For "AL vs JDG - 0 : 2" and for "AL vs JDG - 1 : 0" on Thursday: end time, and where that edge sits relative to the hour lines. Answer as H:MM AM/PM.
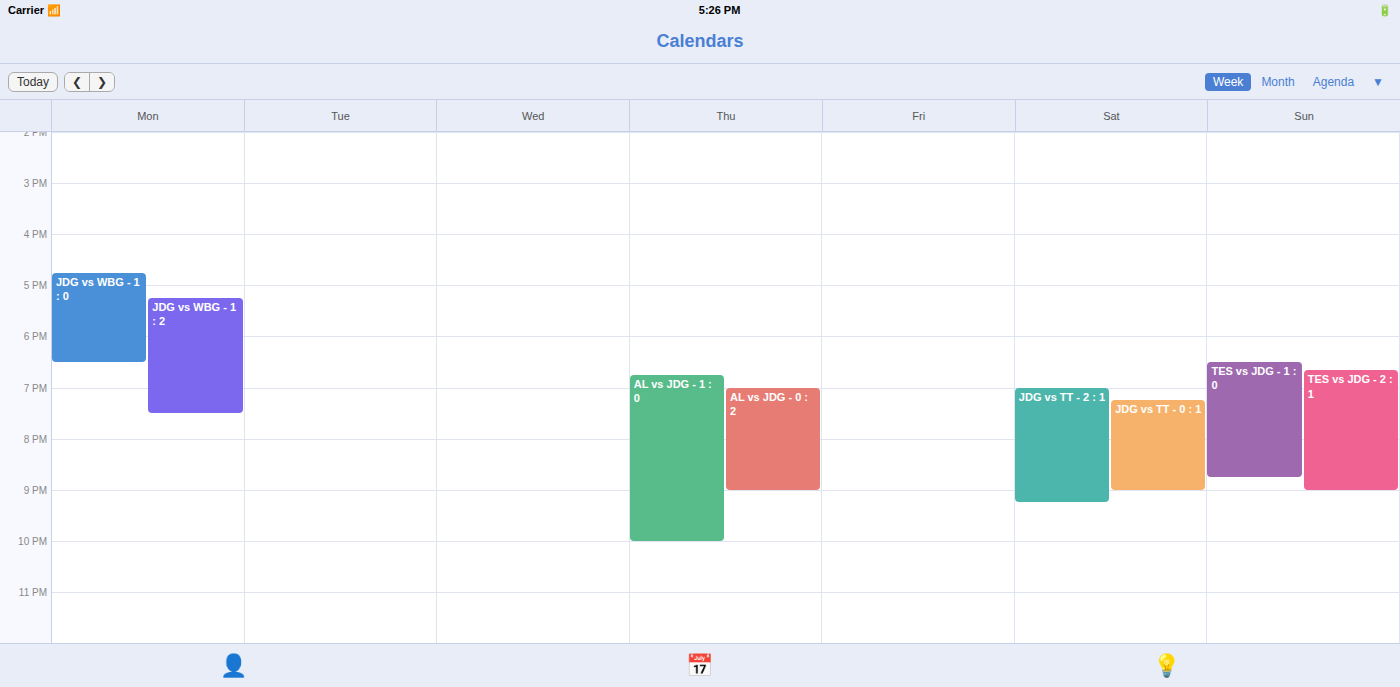
"AL vs JDG - 0 : 2": 9:00 PM, exactly on the 9 PM line. "AL vs JDG - 1 : 0": 10:00 PM, exactly on the 10 PM line.